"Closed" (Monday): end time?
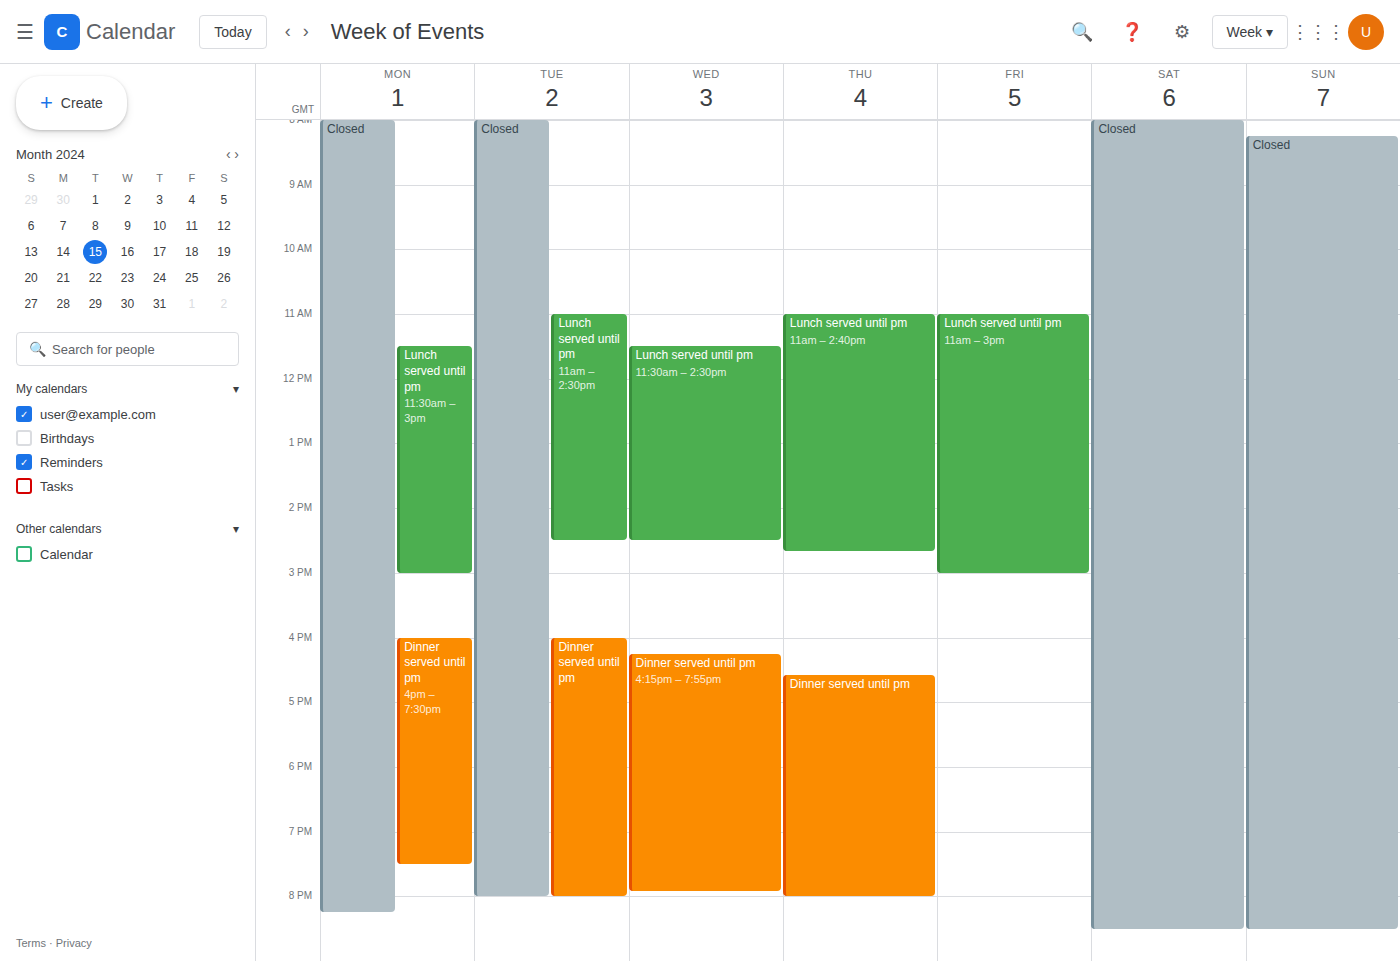
8:15 PM